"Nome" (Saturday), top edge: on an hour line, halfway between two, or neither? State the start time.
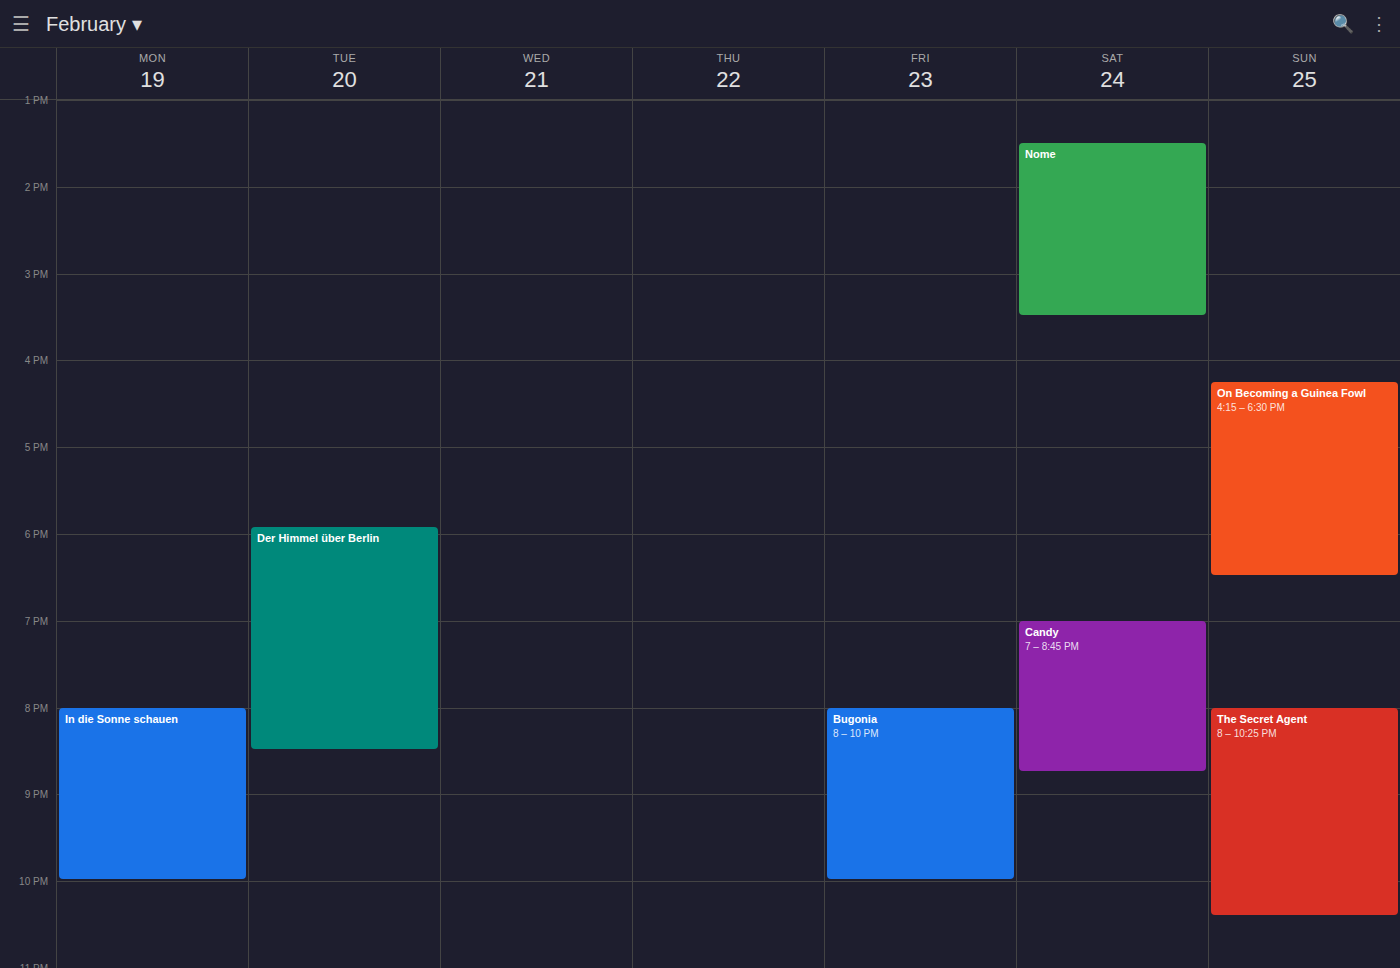
1:30 PM -- halfway between the 1 PM and 2 PM lines.